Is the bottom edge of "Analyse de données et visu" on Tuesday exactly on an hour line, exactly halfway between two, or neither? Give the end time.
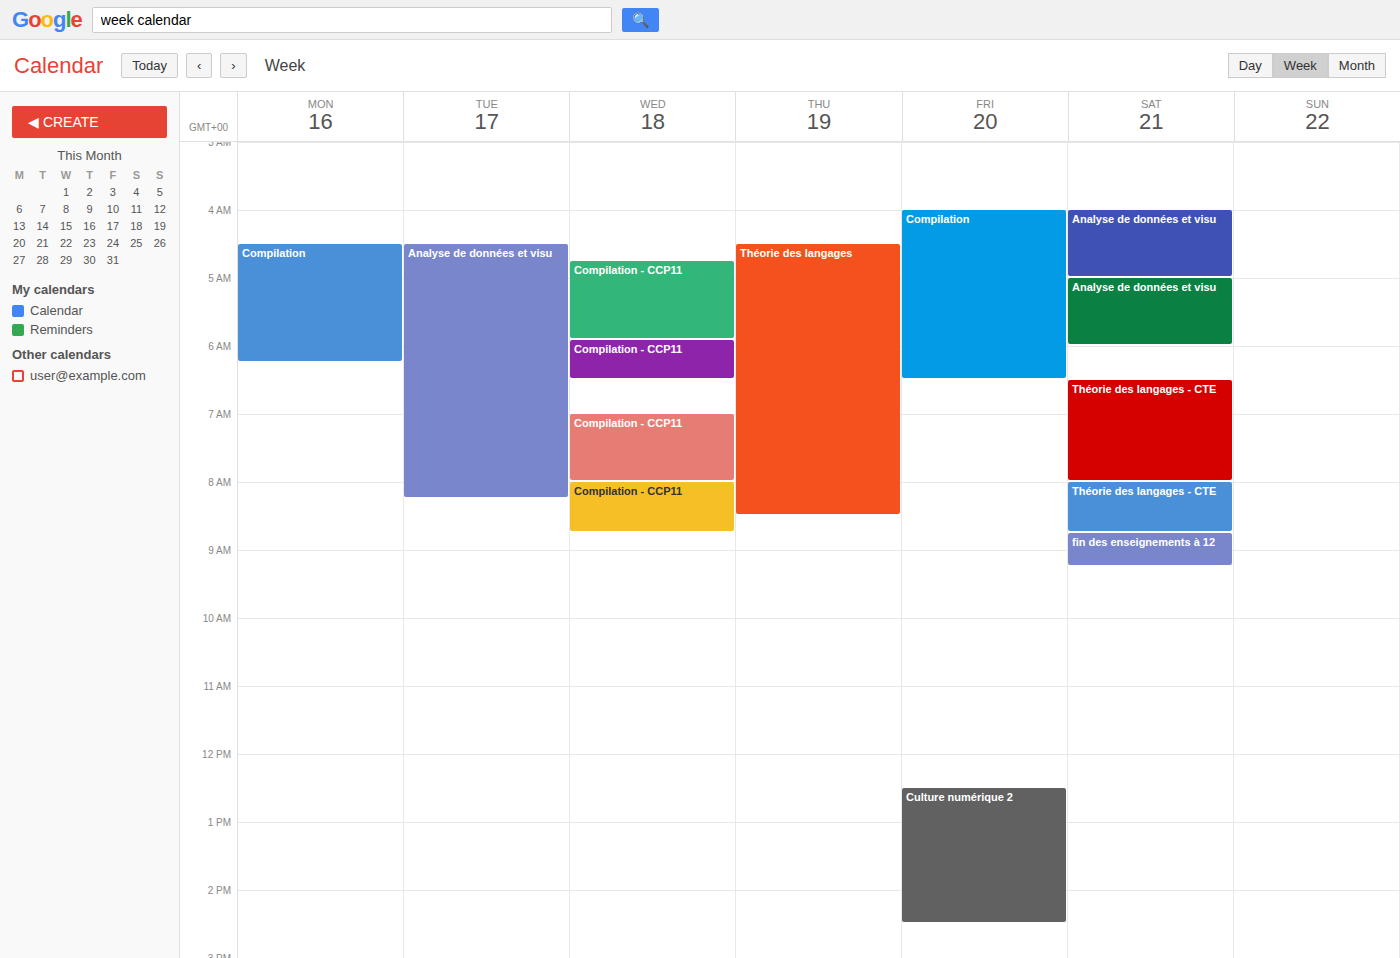
08:15 -- neither: a quarter of the way from the 08:00 line to the 09:00 line.